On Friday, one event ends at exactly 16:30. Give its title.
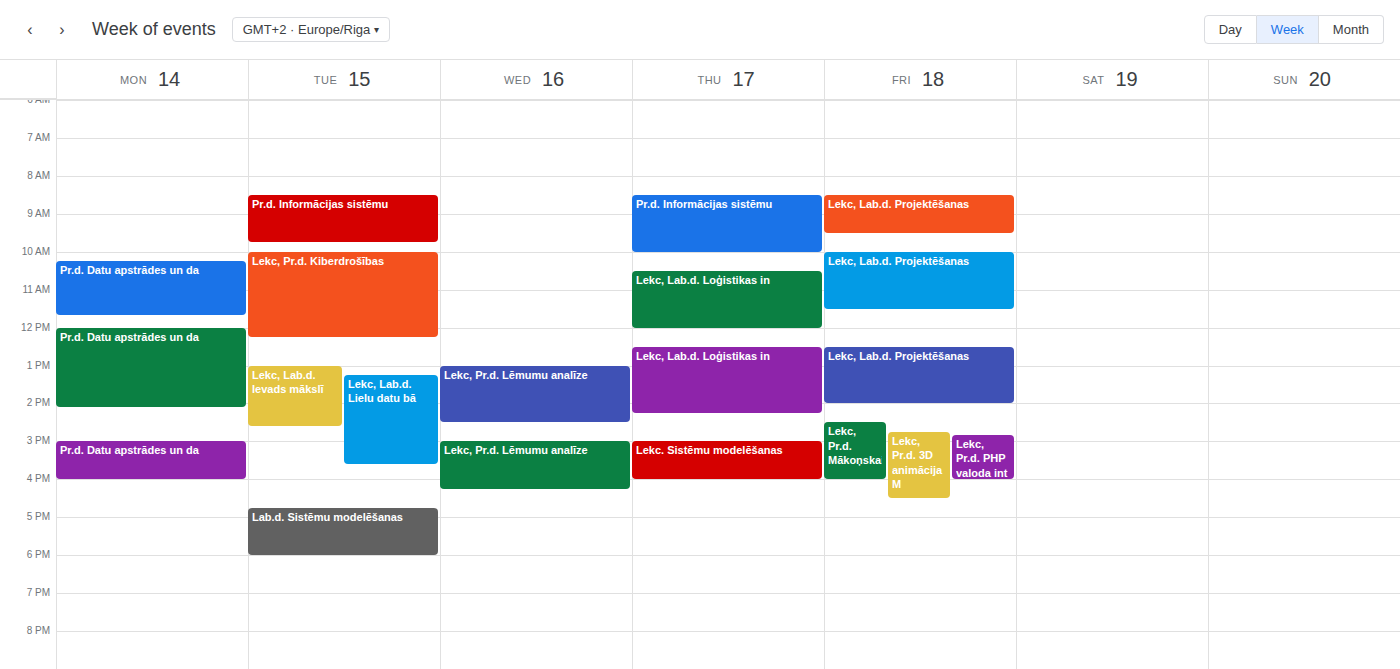
"Lekc, Pr.d. 3D animācija M"